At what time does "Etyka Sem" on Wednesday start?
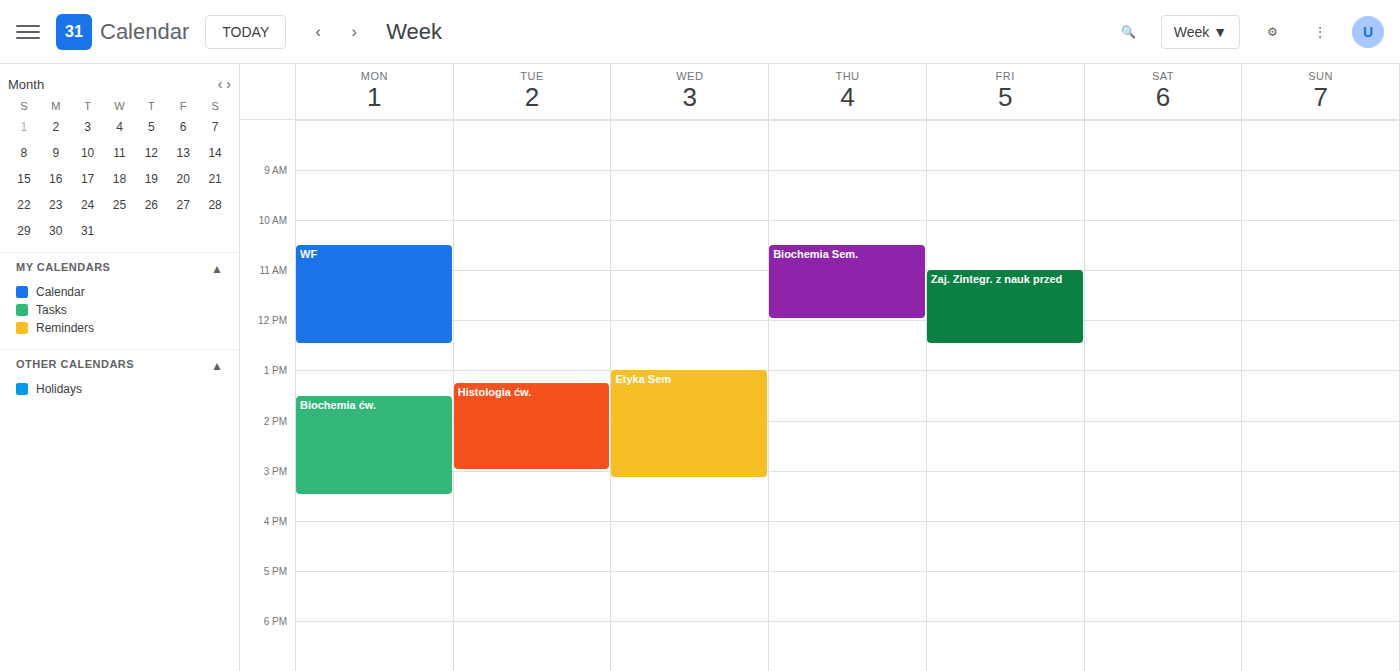
1:00 PM